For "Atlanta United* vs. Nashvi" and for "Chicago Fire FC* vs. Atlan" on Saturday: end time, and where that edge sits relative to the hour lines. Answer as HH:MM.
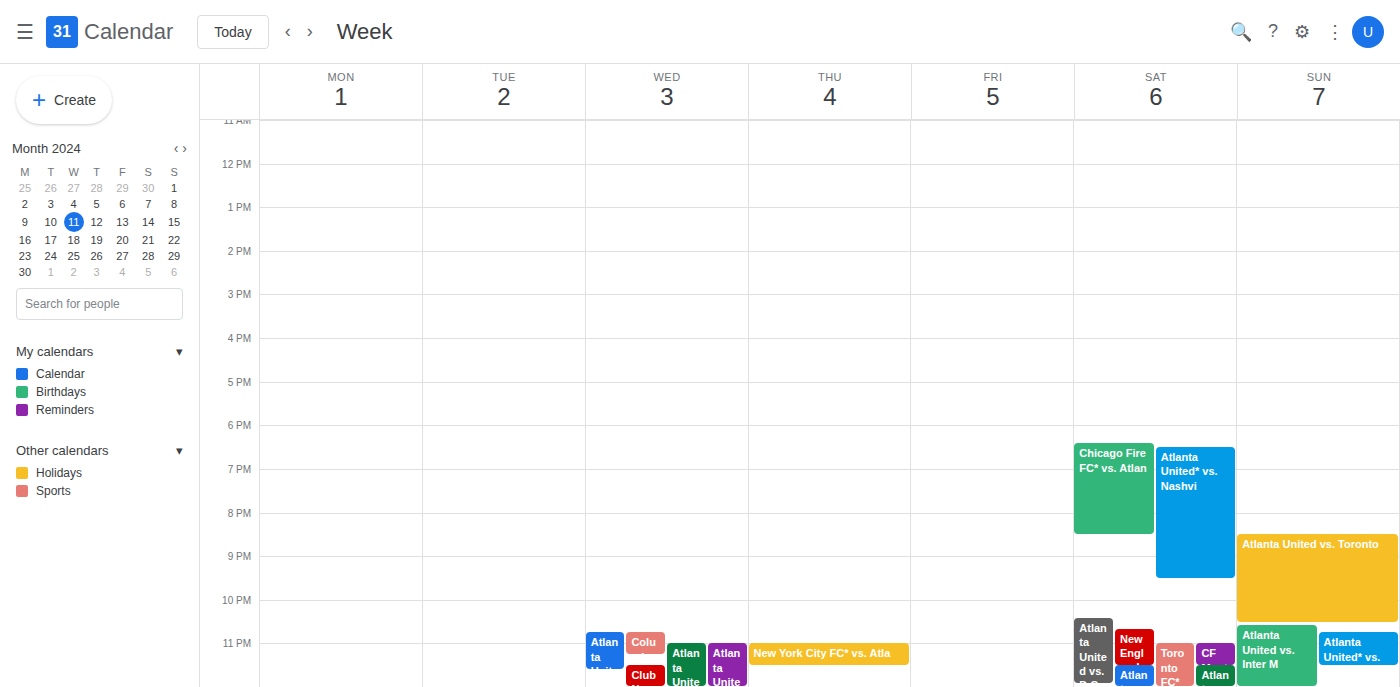
"Atlanta United* vs. Nashvi": 21:30, halfway between the 21:00 and 22:00 lines. "Chicago Fire FC* vs. Atlan": 20:30, halfway between the 20:00 and 21:00 lines.